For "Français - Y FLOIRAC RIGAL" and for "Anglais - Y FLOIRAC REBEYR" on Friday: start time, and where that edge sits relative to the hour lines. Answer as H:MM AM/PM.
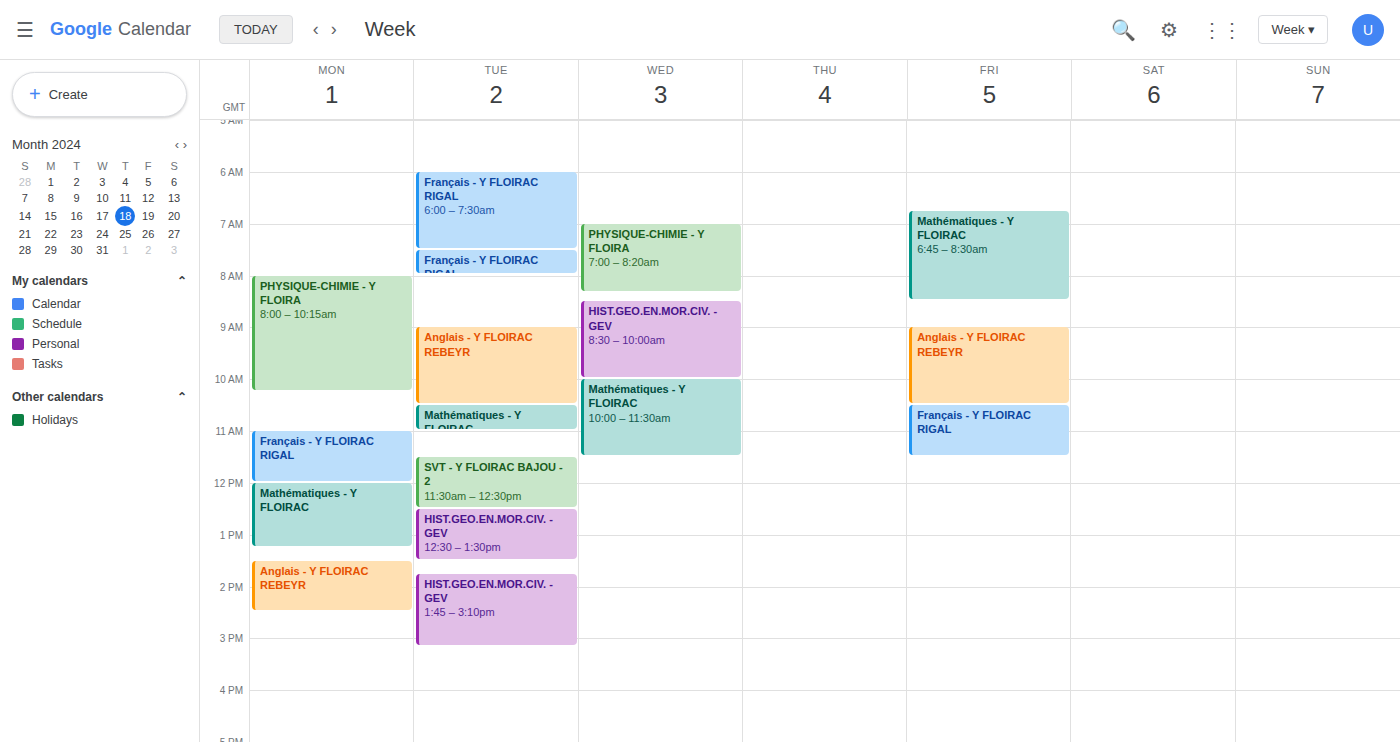
"Français - Y FLOIRAC RIGAL": 10:30 AM, halfway between the 10 AM and 11 AM lines. "Anglais - Y FLOIRAC REBEYR": 9:00 AM, exactly on the 9 AM line.